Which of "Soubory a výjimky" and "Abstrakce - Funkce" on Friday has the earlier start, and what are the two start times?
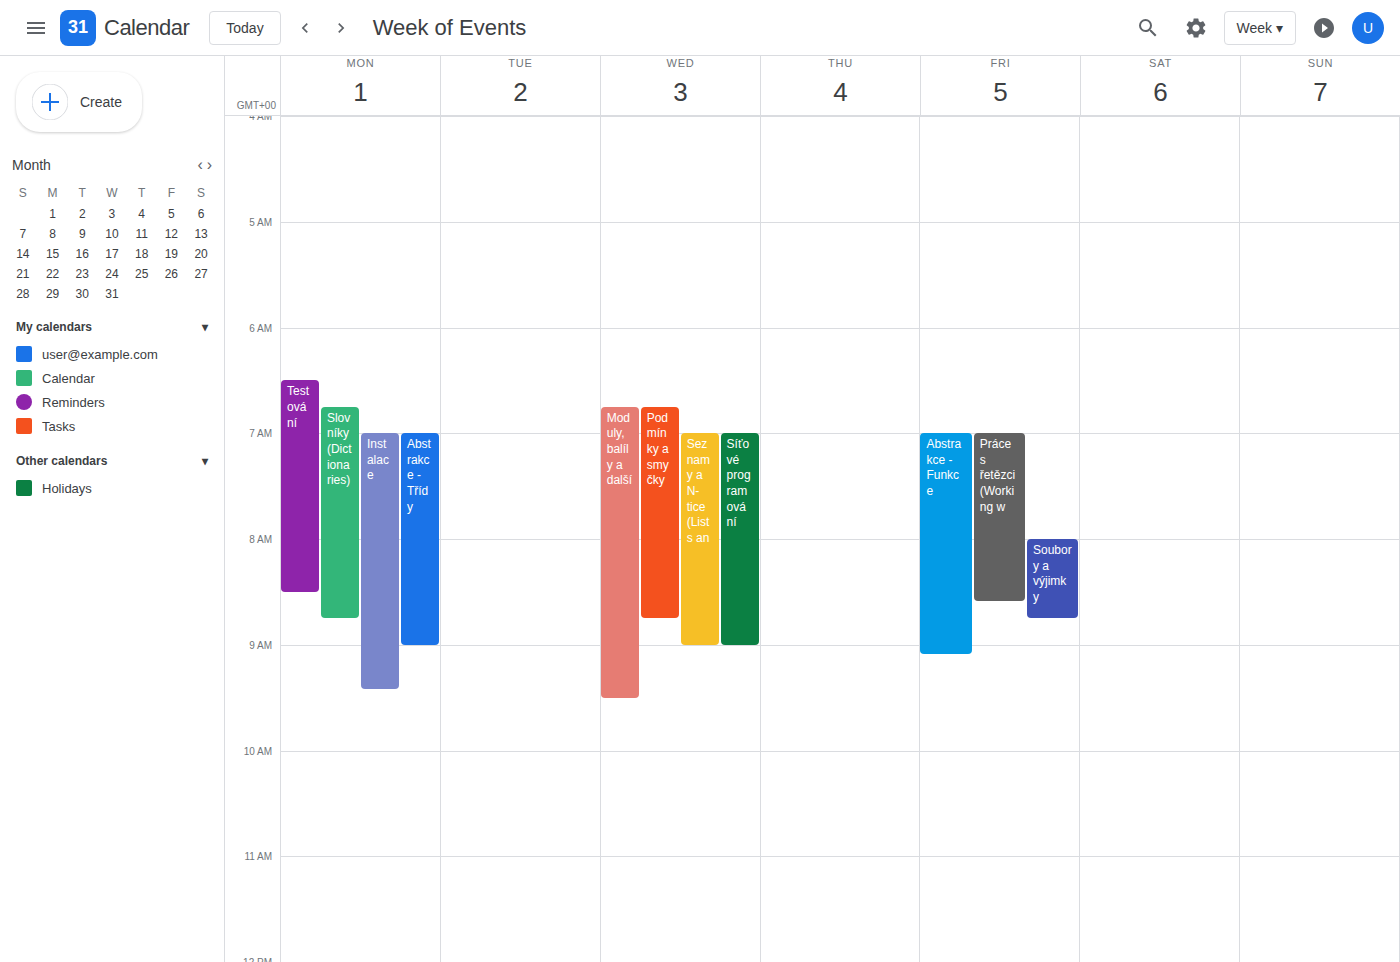
"Abstrakce - Funkce" 7:00 AM; "Soubory a výjimky" 8:00 AM.